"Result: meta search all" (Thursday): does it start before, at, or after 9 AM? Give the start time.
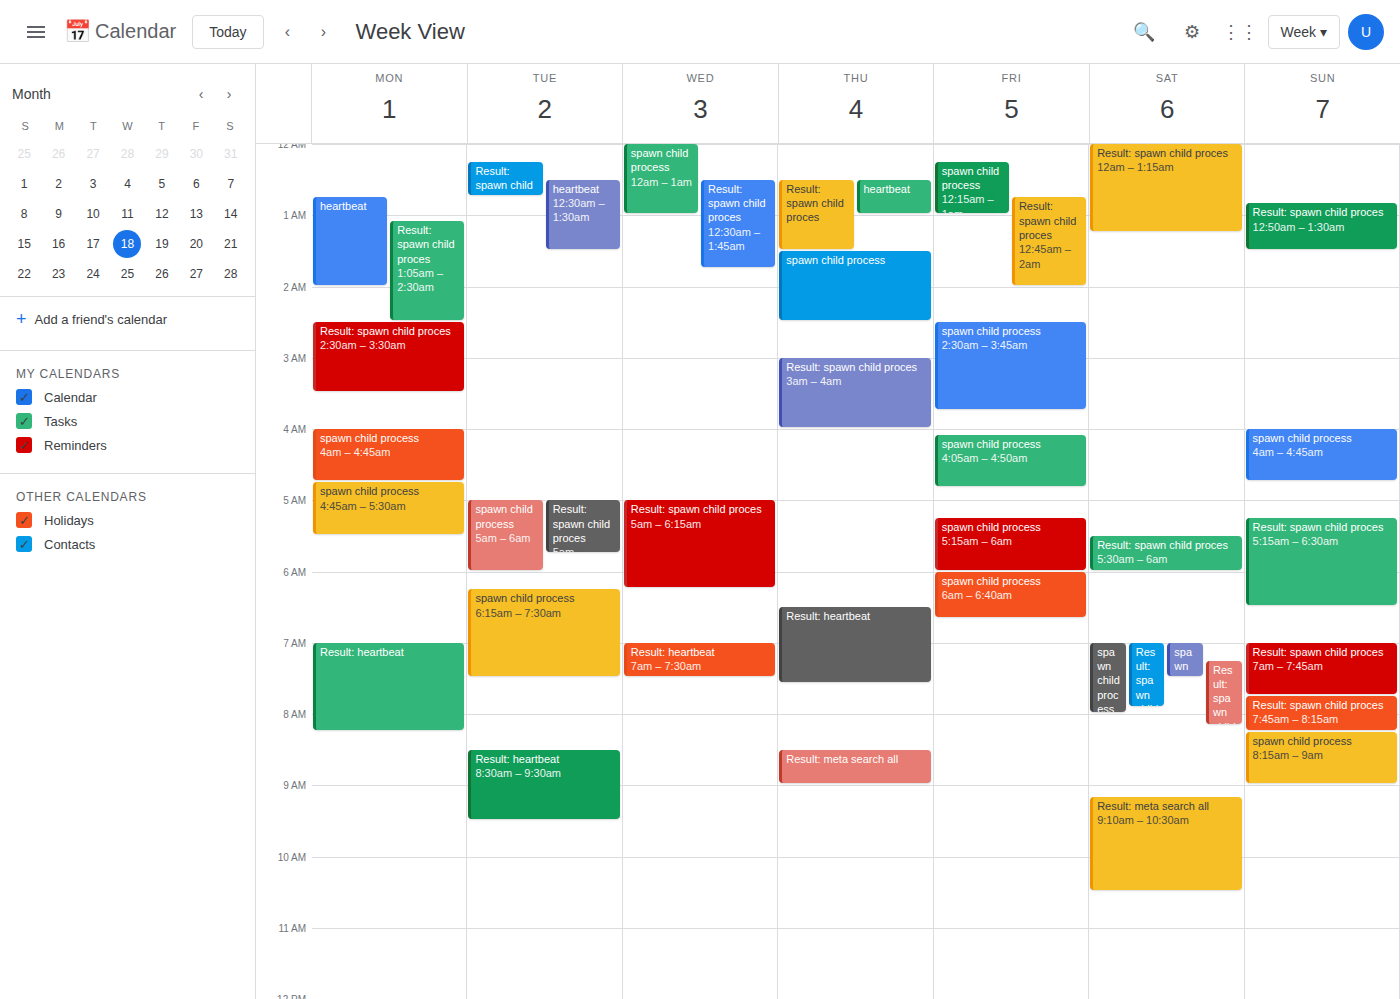
8:30 AM -- before 9 AM, 30 minutes above the 9 AM line.